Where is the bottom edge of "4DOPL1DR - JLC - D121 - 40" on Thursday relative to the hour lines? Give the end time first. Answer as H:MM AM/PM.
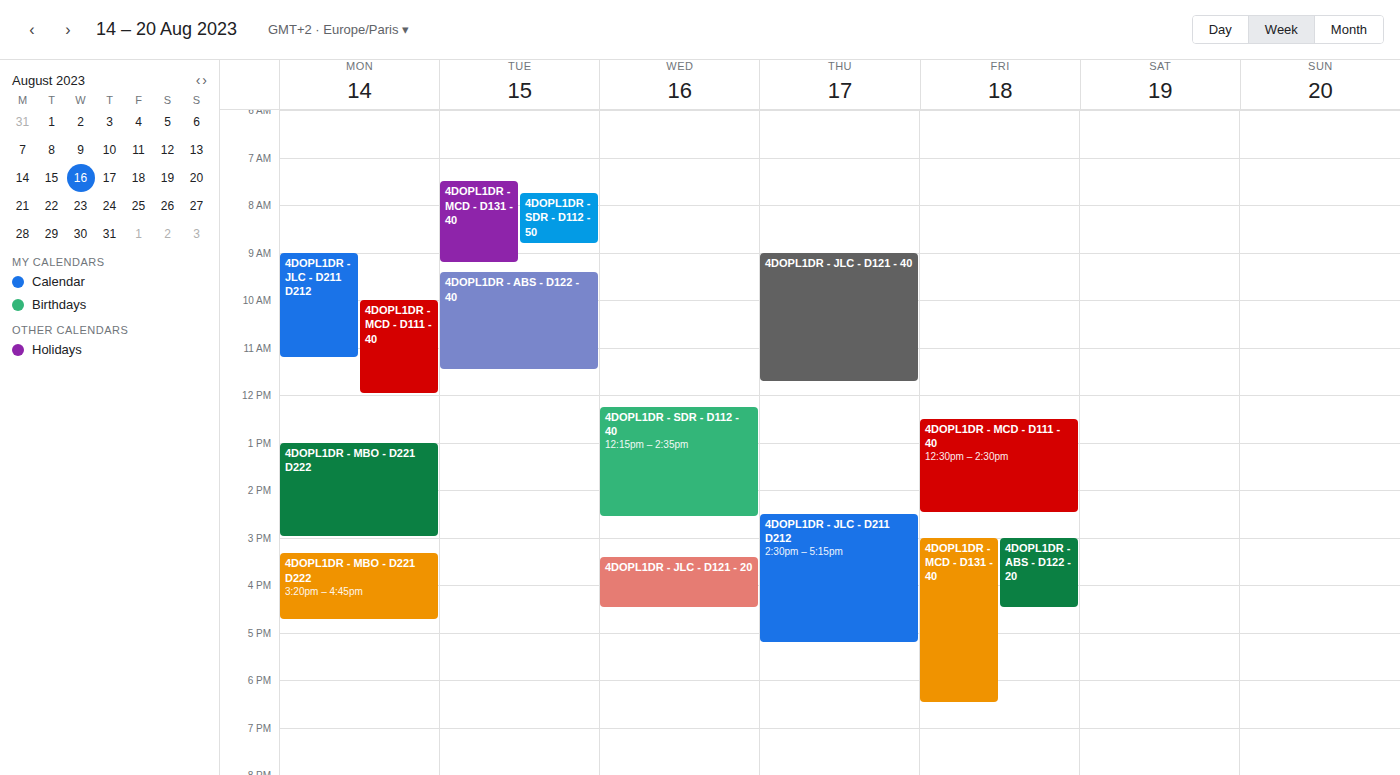
11:45 AM -- neither: three quarters of the way from the 11 AM line to the 12 PM line.